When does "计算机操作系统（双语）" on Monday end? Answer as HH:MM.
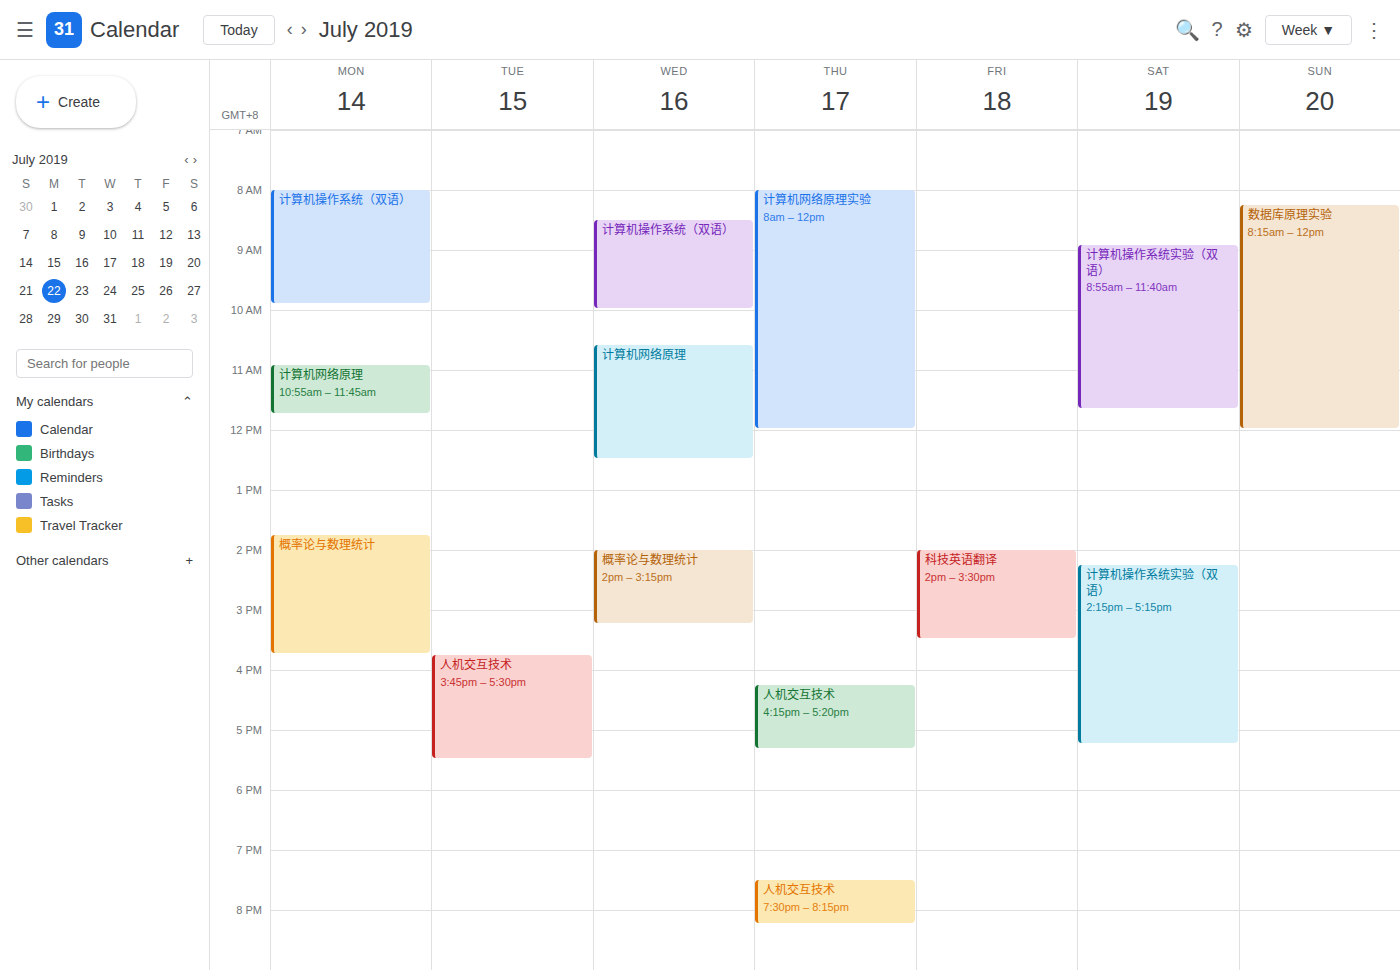
09:55